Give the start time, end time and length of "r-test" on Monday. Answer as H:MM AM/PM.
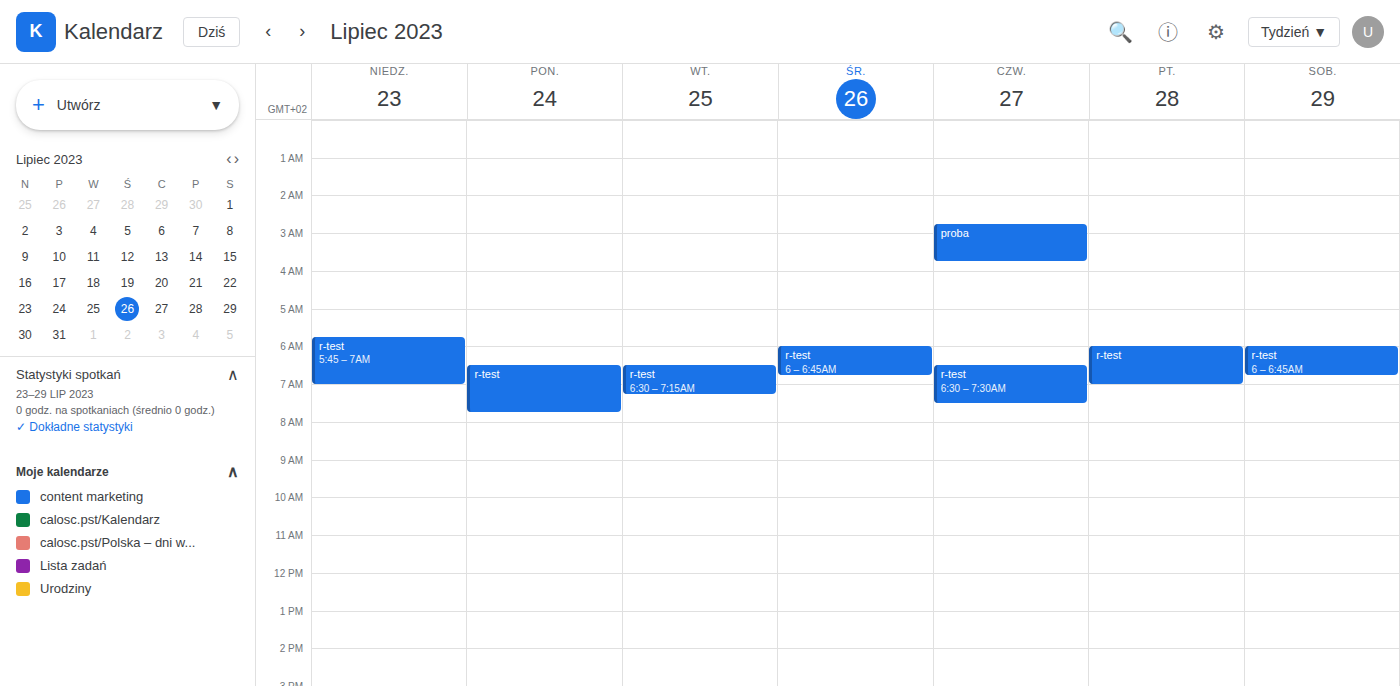
6:30 AM to 7:45 AM, 1 hour 15 minutes